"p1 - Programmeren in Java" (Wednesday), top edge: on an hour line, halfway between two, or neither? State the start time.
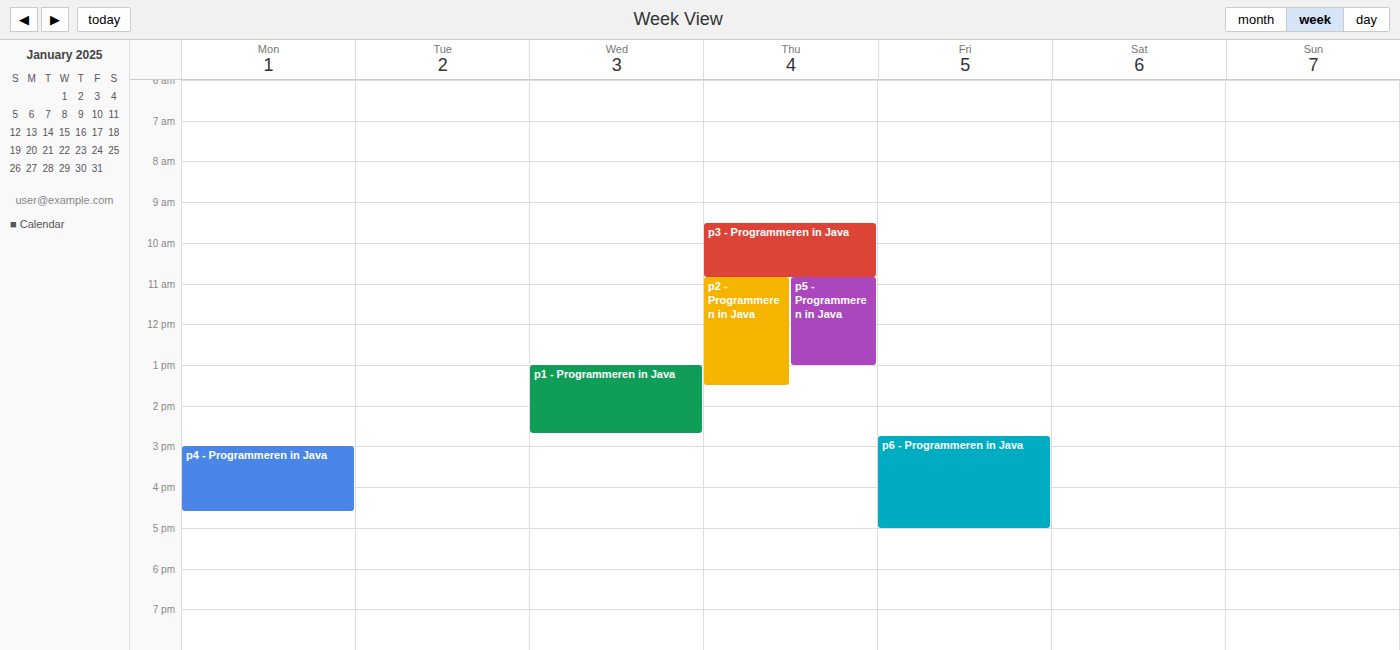
1:00 PM -- exactly on the 1 PM line.